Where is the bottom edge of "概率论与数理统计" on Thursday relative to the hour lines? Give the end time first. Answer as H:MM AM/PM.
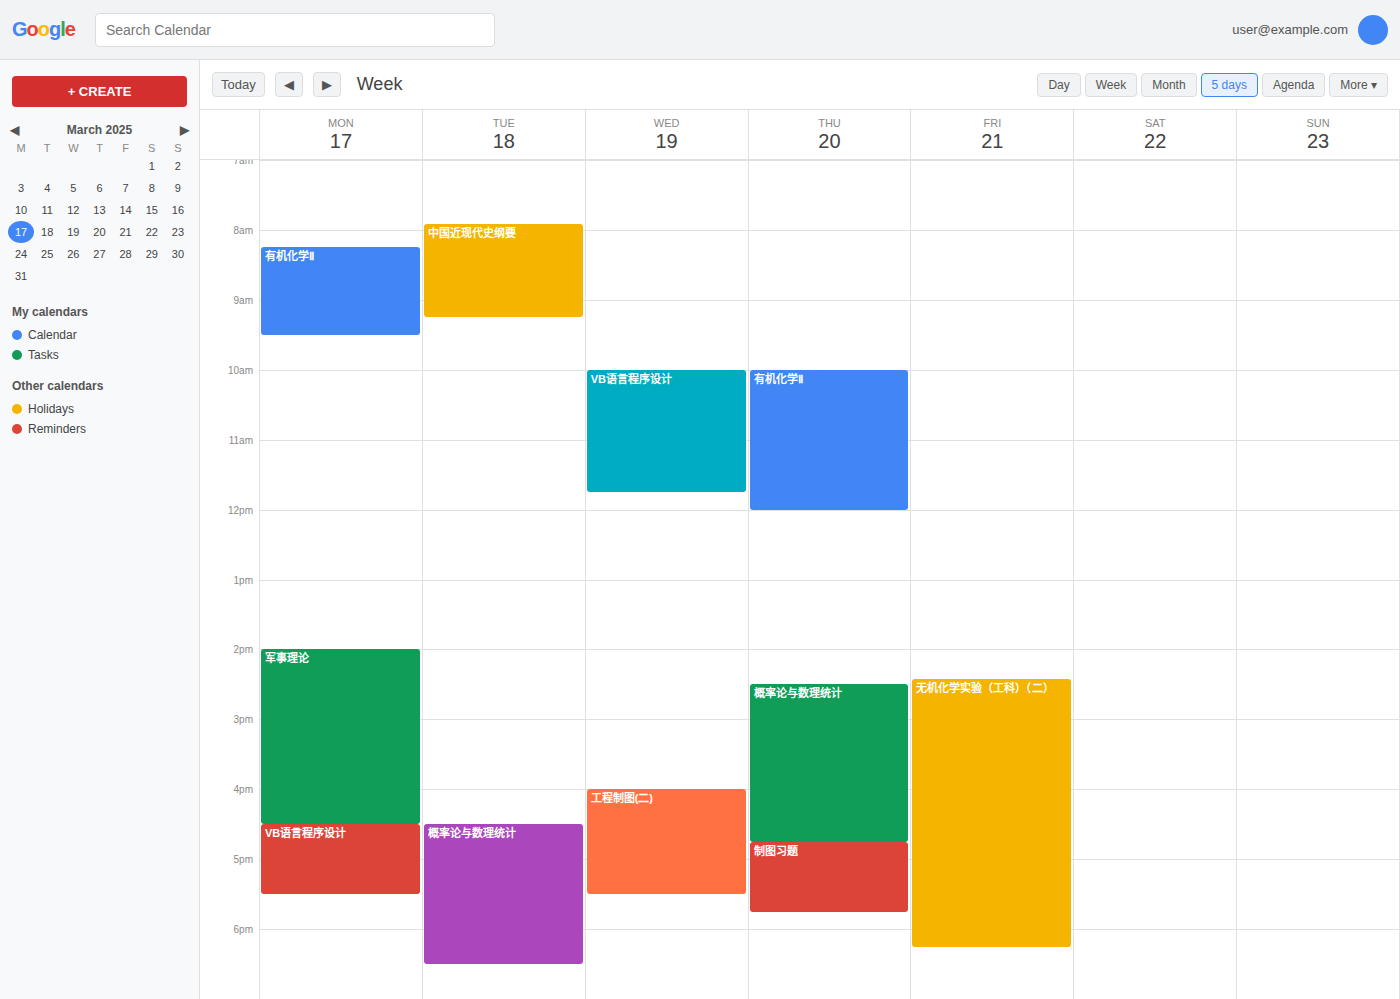
4:45 PM -- neither: three quarters of the way from the 4 PM line to the 5 PM line.